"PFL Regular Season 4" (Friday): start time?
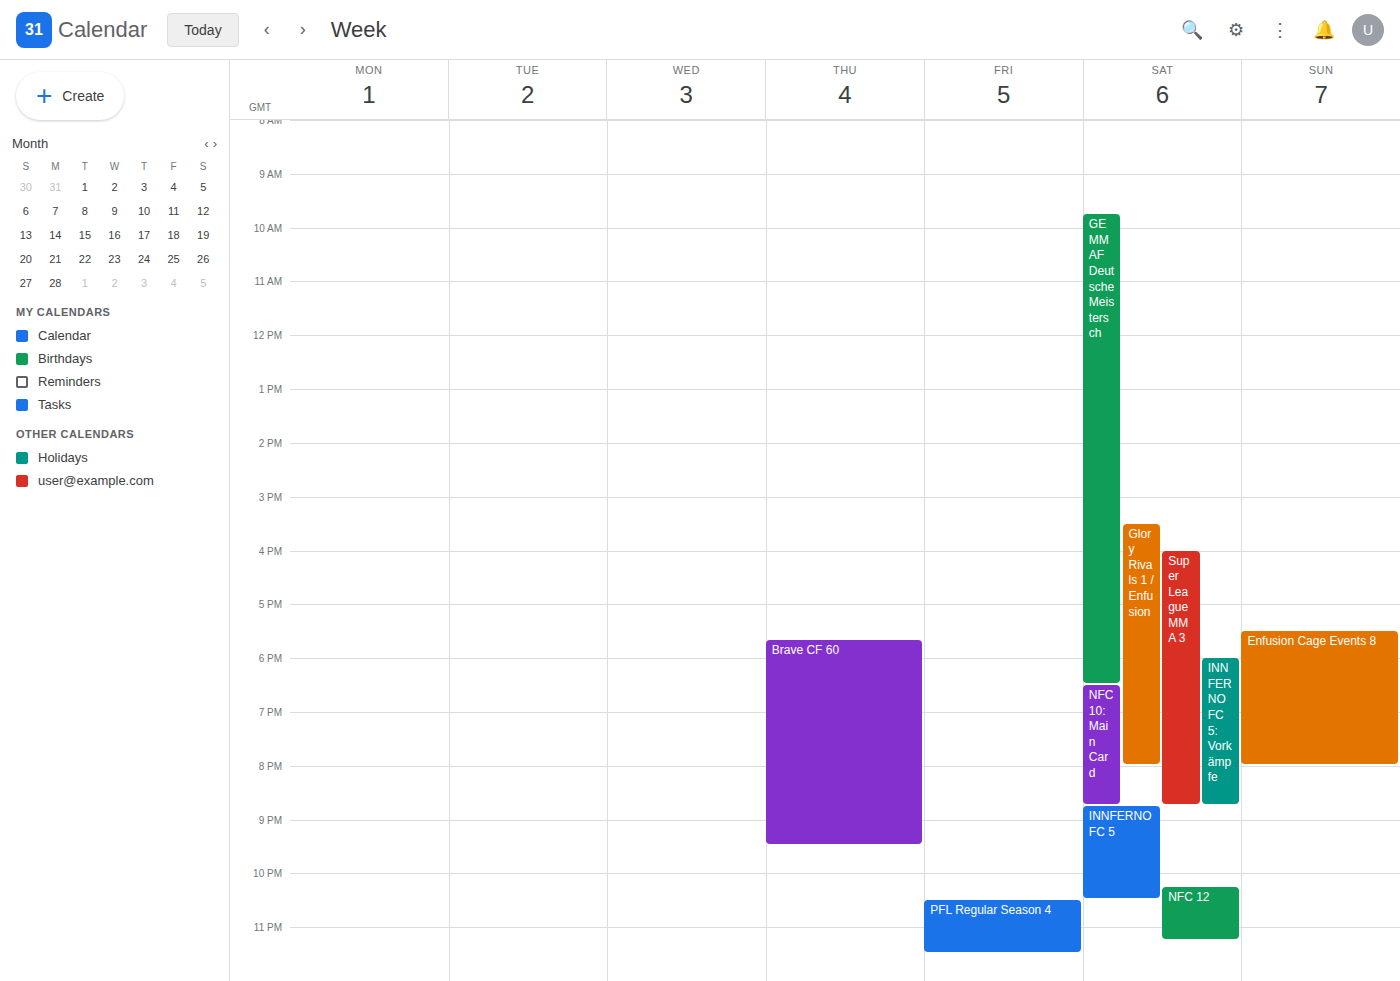
10:30 PM